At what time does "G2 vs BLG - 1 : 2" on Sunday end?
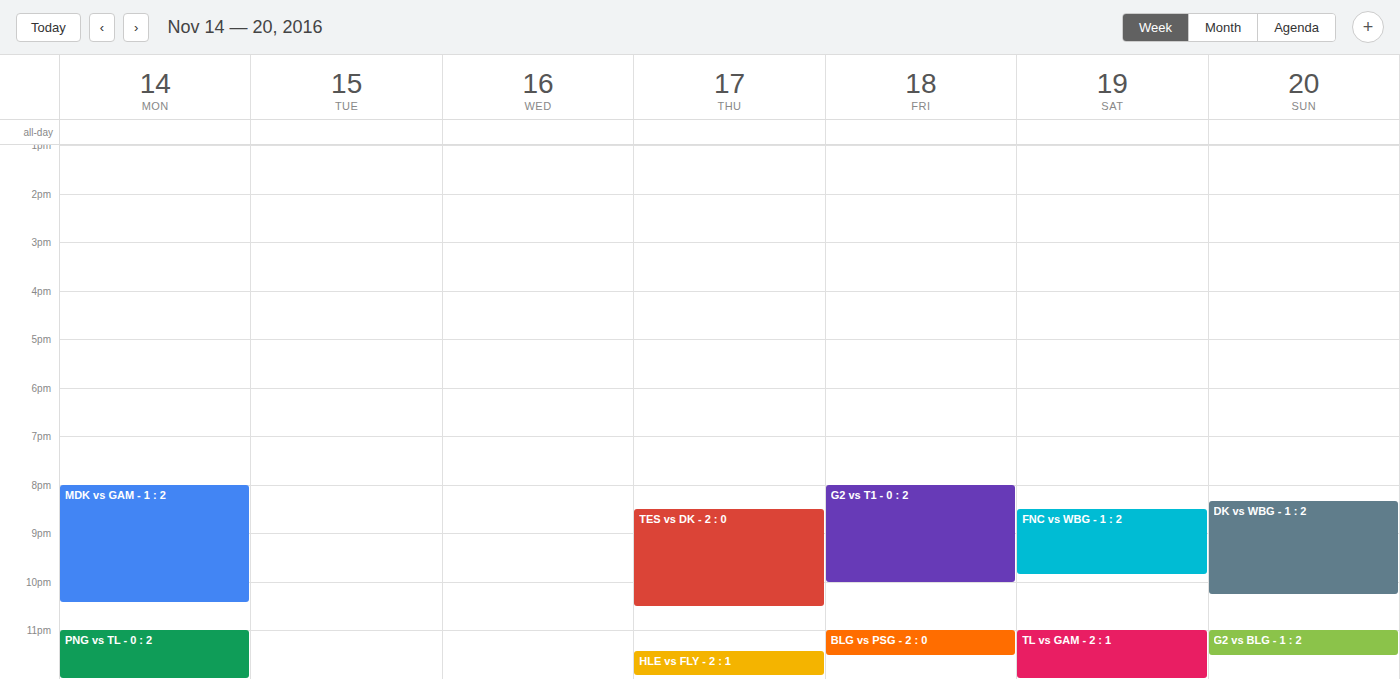
11:30 PM